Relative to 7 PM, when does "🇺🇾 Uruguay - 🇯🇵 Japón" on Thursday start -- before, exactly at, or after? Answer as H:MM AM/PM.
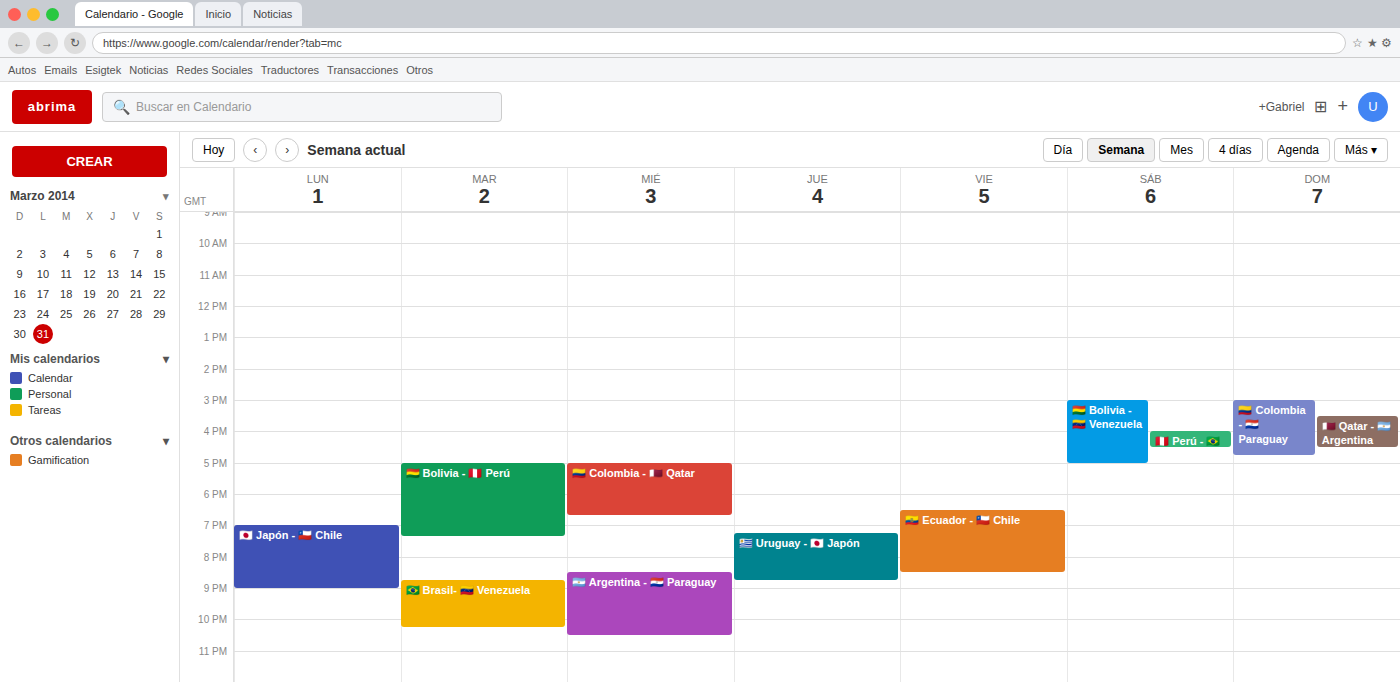
7:15 PM -- after 7 PM, 15 minutes below the 7 PM line.